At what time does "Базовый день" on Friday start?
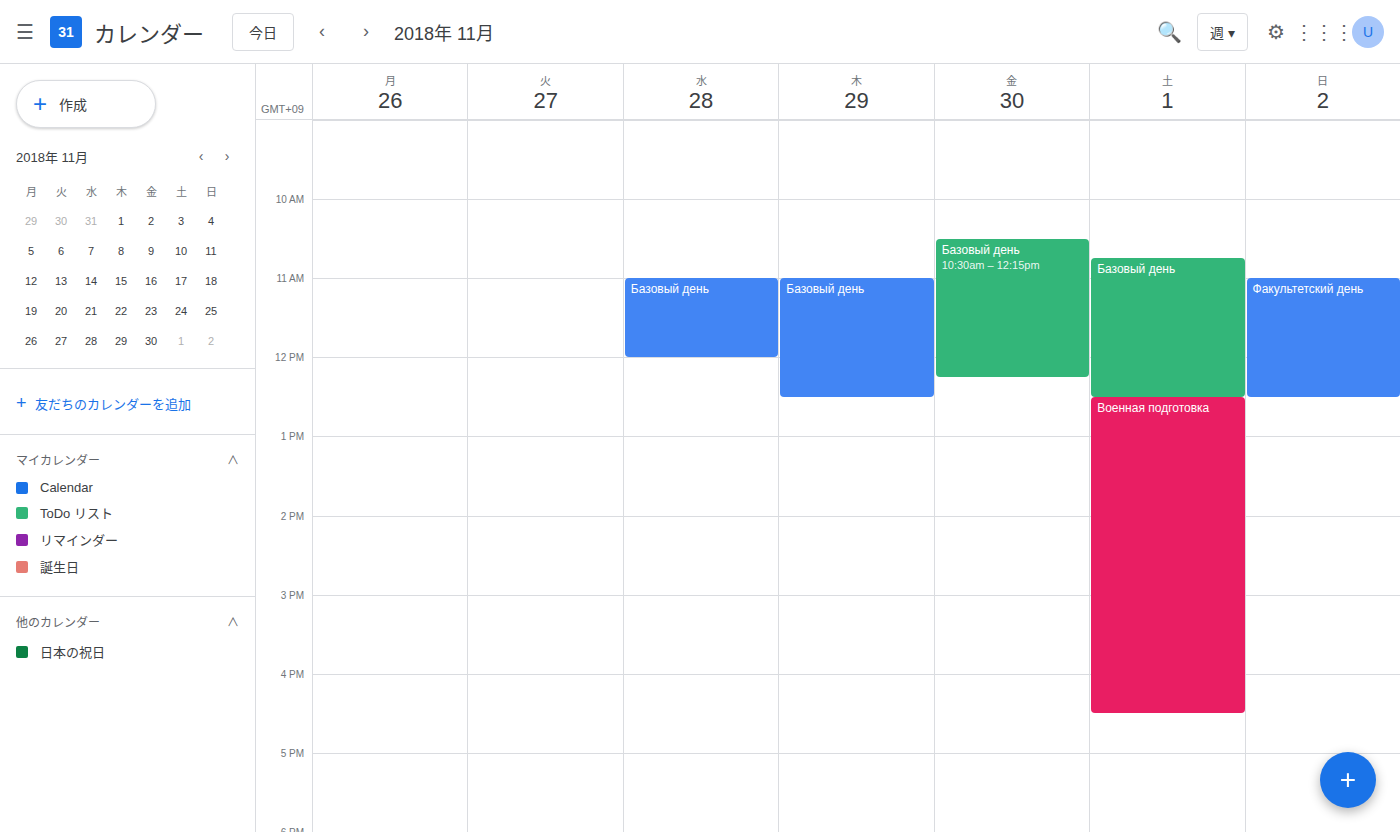
10:30 AM